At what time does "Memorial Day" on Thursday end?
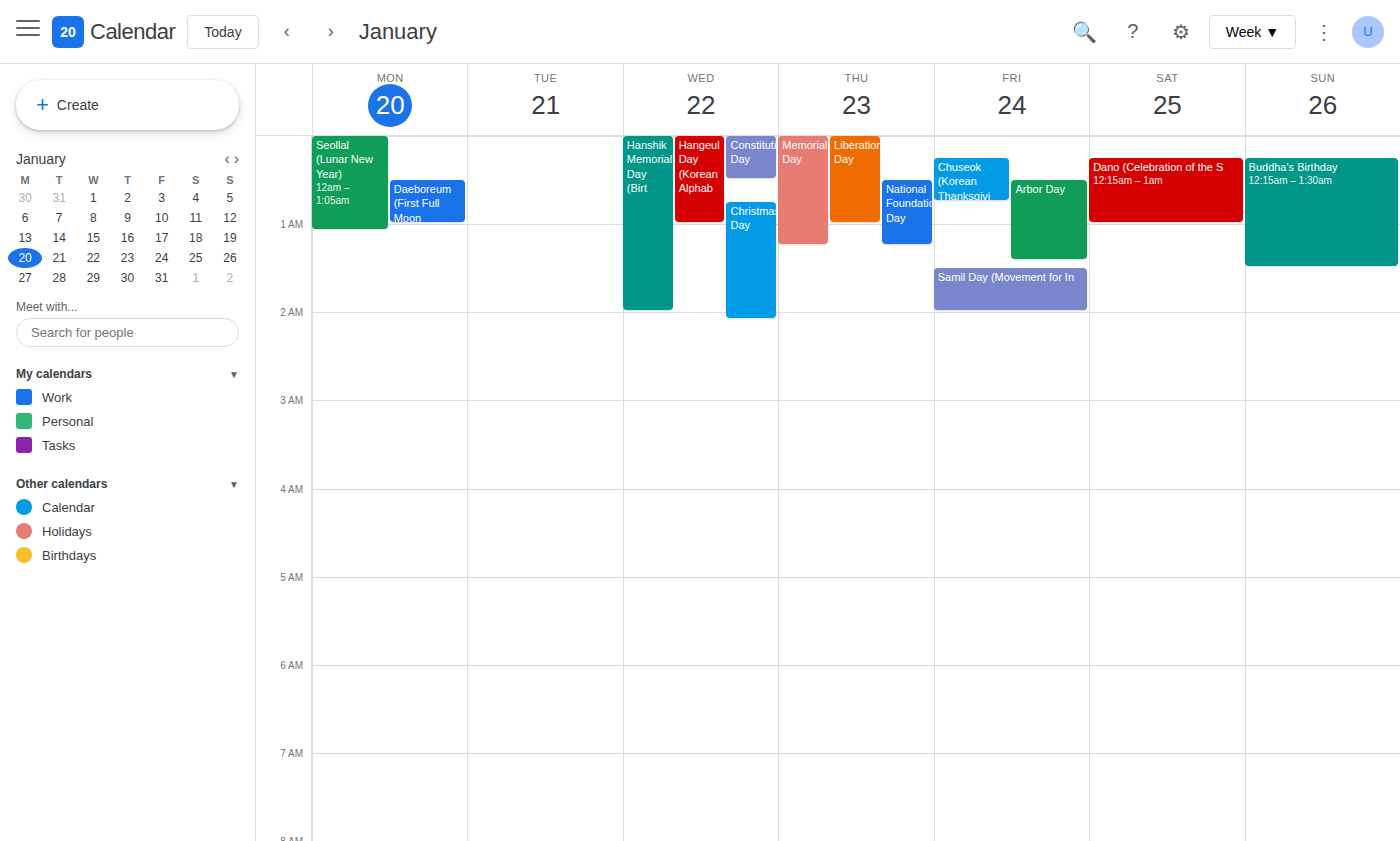
1:15 AM